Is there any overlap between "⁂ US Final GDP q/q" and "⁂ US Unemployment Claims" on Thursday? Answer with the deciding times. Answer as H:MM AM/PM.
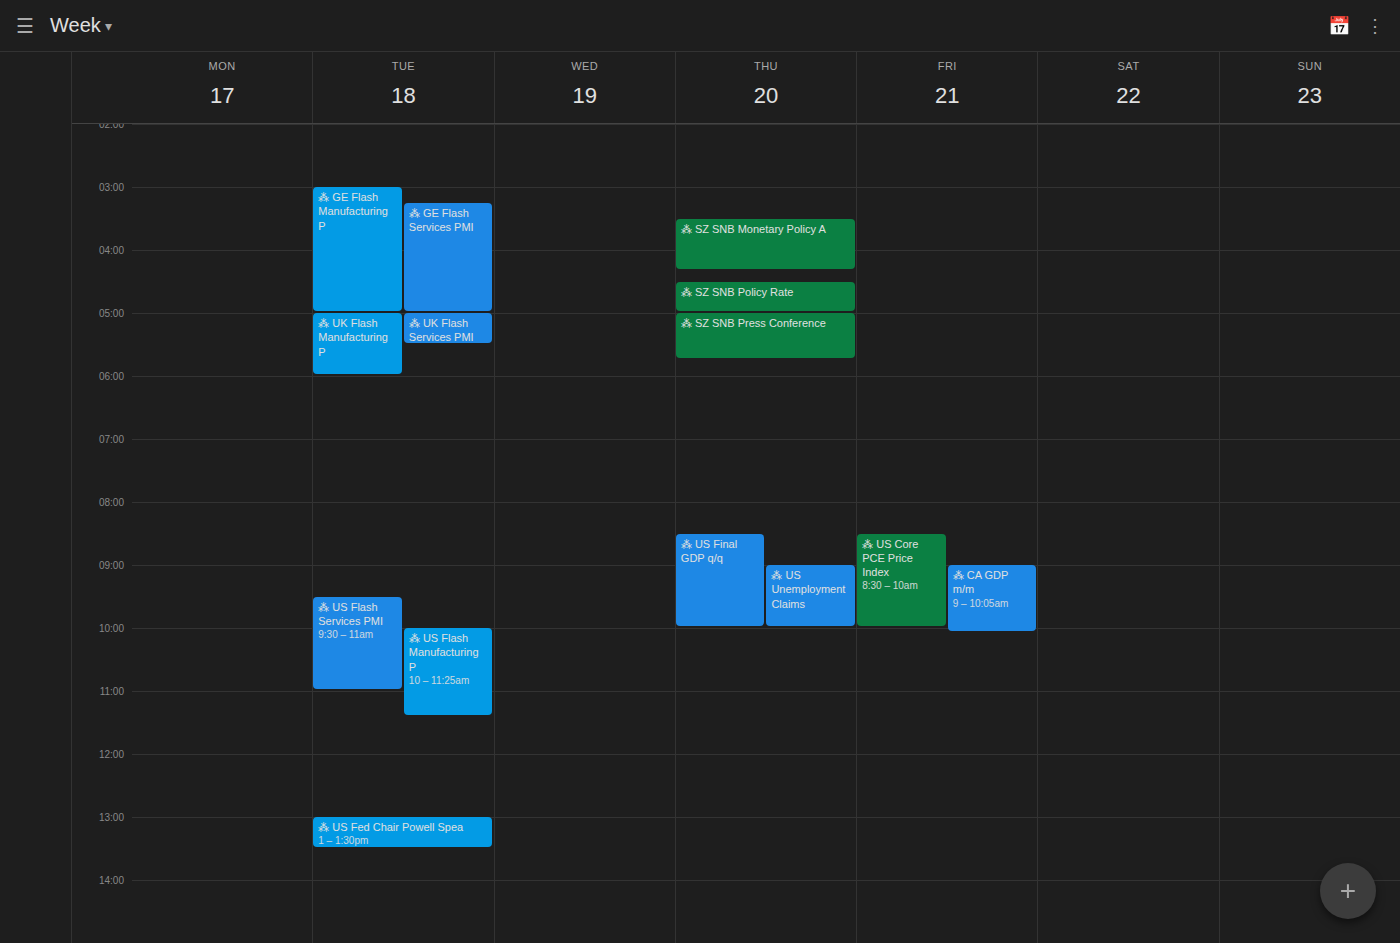
"⁂ US Unemployment Claims" starts at 9:00 AM, before "⁂ US Final GDP q/q" ends at 10:00 AM -- they overlap.